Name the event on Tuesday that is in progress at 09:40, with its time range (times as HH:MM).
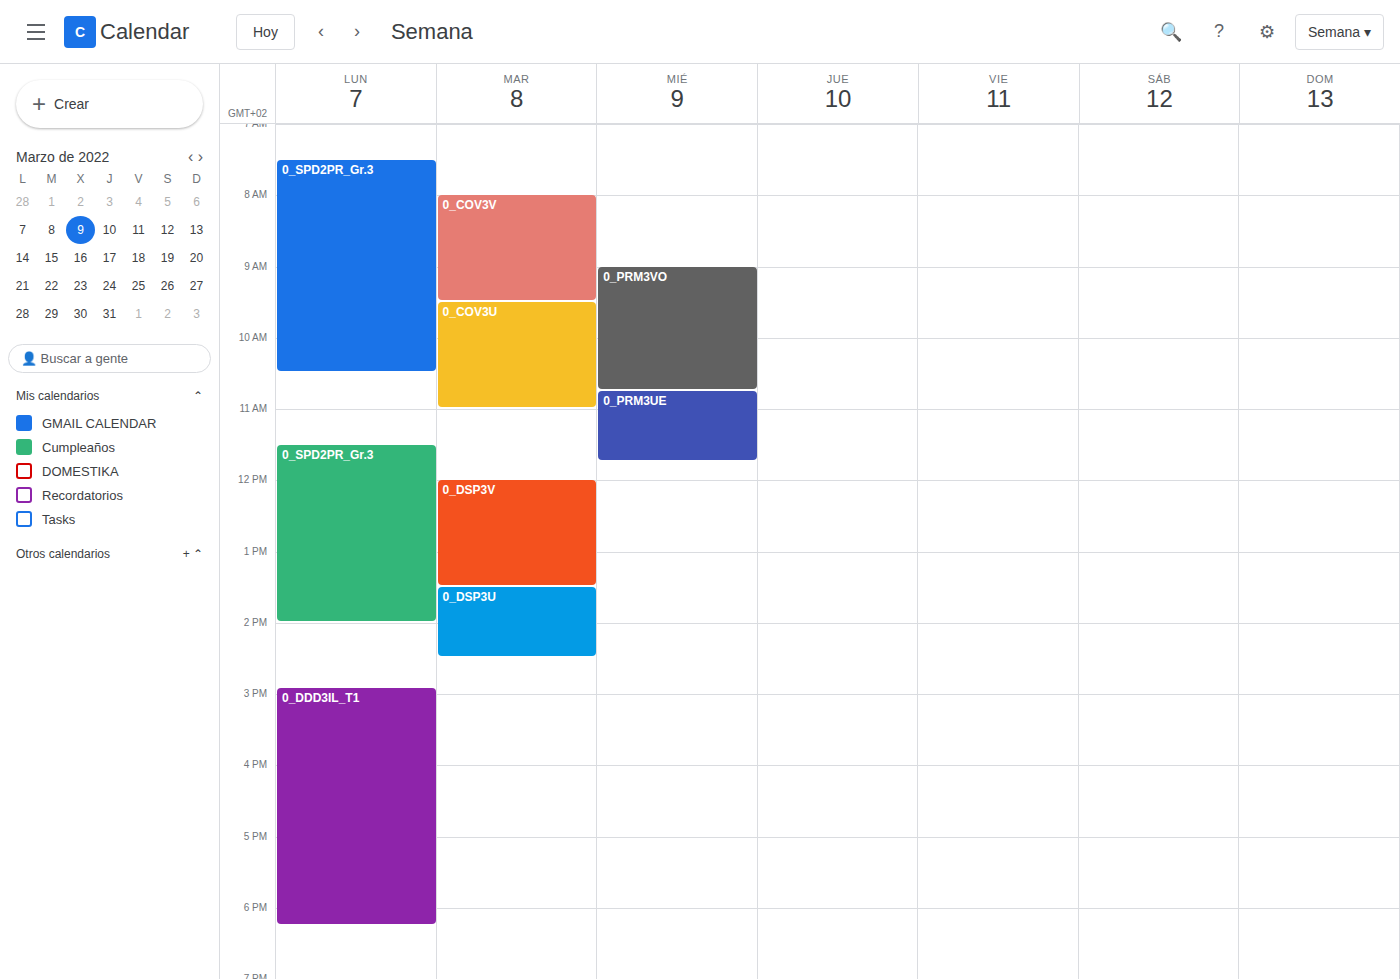
"0_COV3U", 09:30 to 11:00